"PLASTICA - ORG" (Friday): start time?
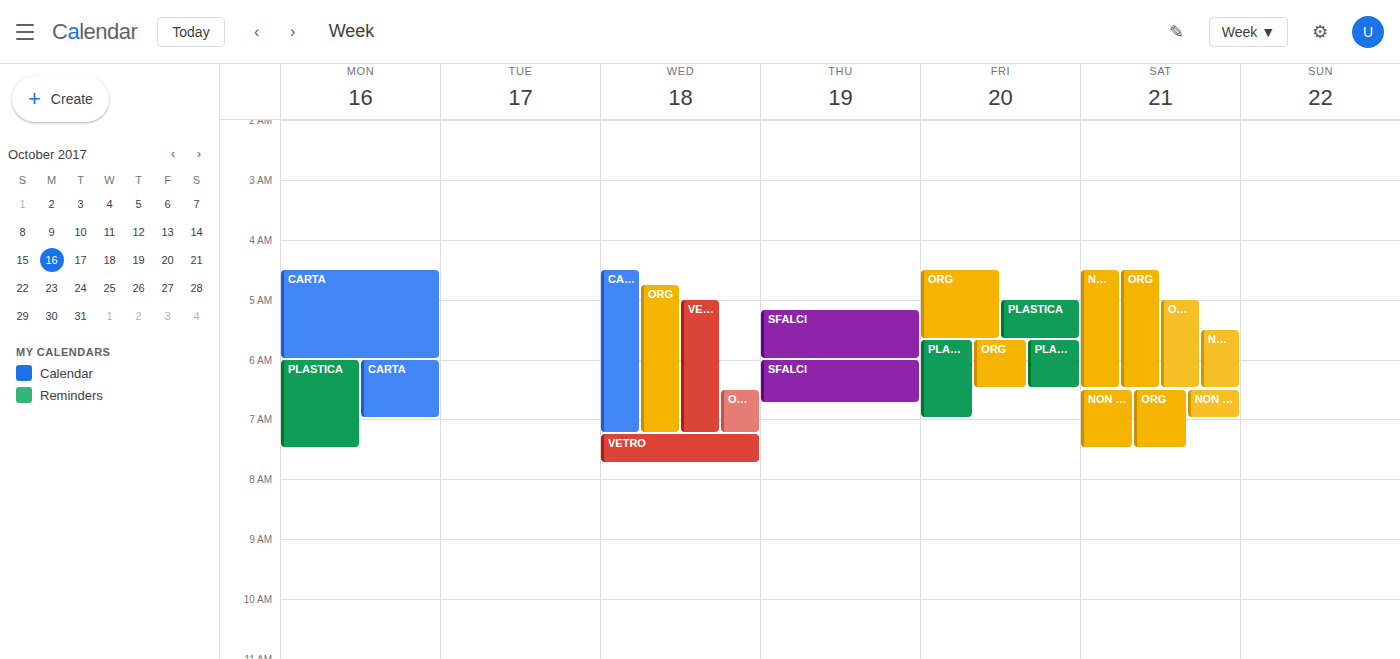
5:40 AM